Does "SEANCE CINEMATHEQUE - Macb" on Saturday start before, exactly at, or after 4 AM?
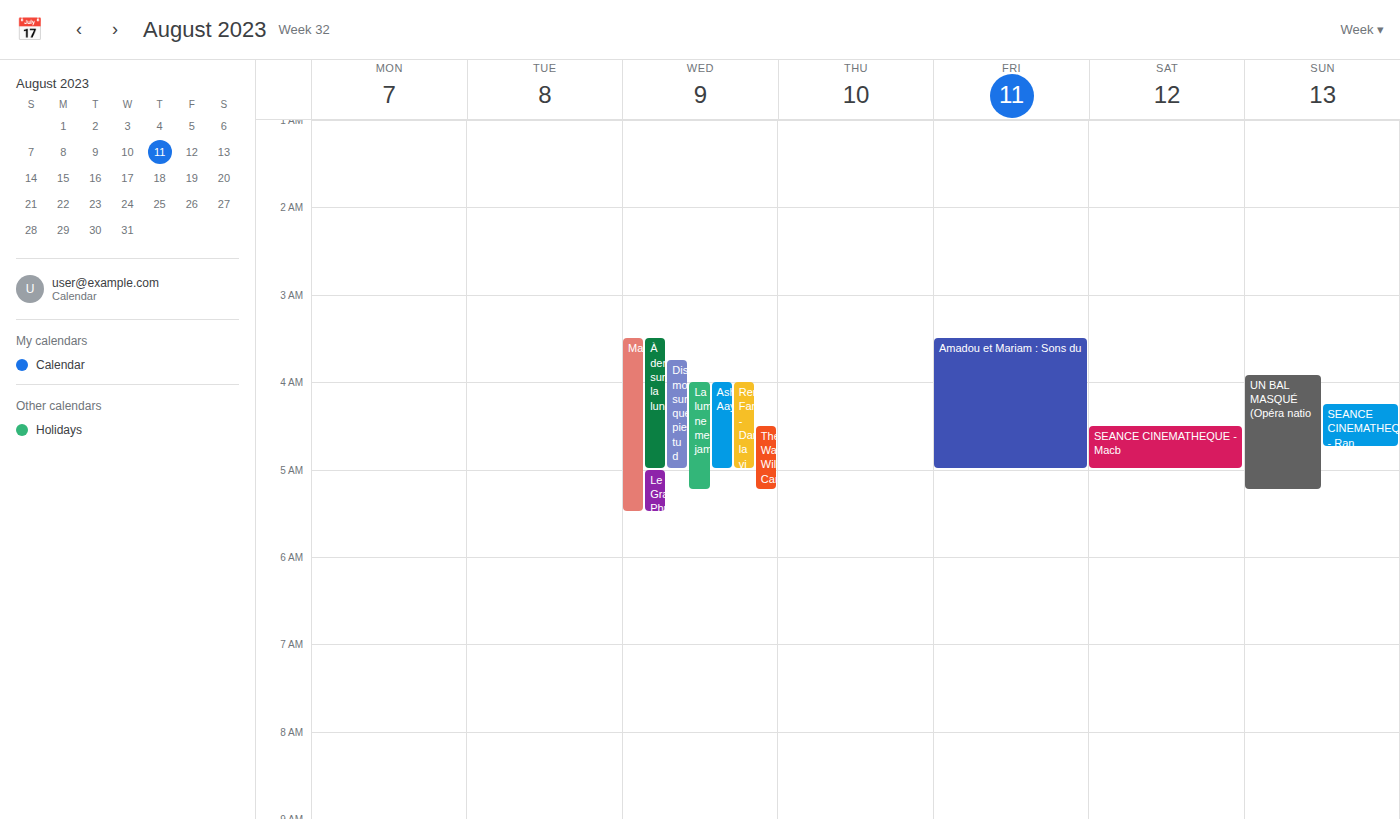
4:30 AM -- after 4 AM, 30 minutes below the 4 AM line.